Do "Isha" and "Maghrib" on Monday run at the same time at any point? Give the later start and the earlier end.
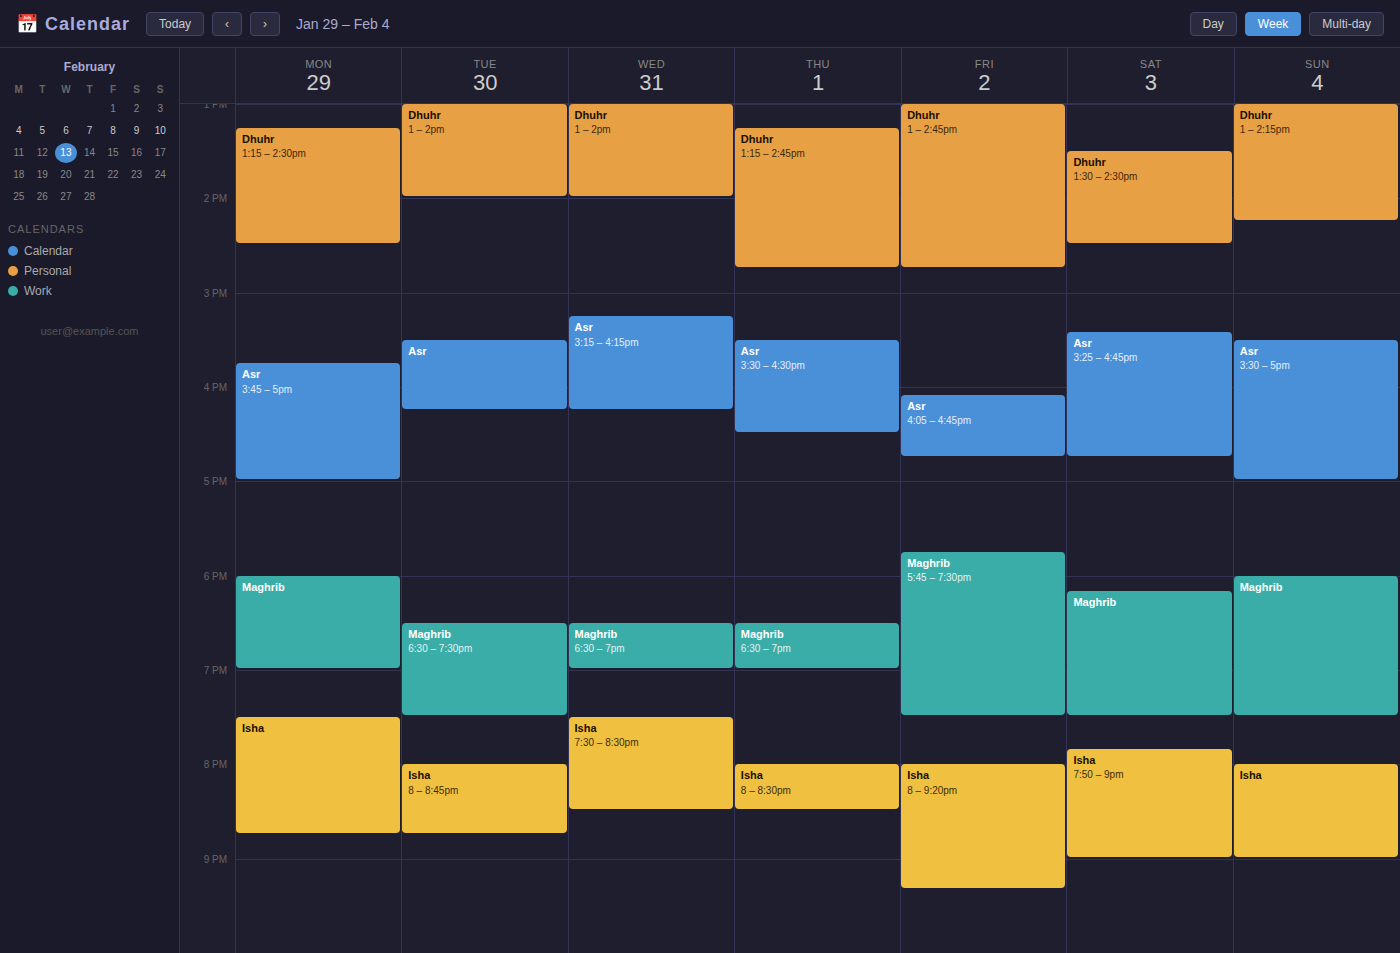
"Maghrib" ends at 7:00 PM and "Isha" starts at 7:30 PM -- no overlap.